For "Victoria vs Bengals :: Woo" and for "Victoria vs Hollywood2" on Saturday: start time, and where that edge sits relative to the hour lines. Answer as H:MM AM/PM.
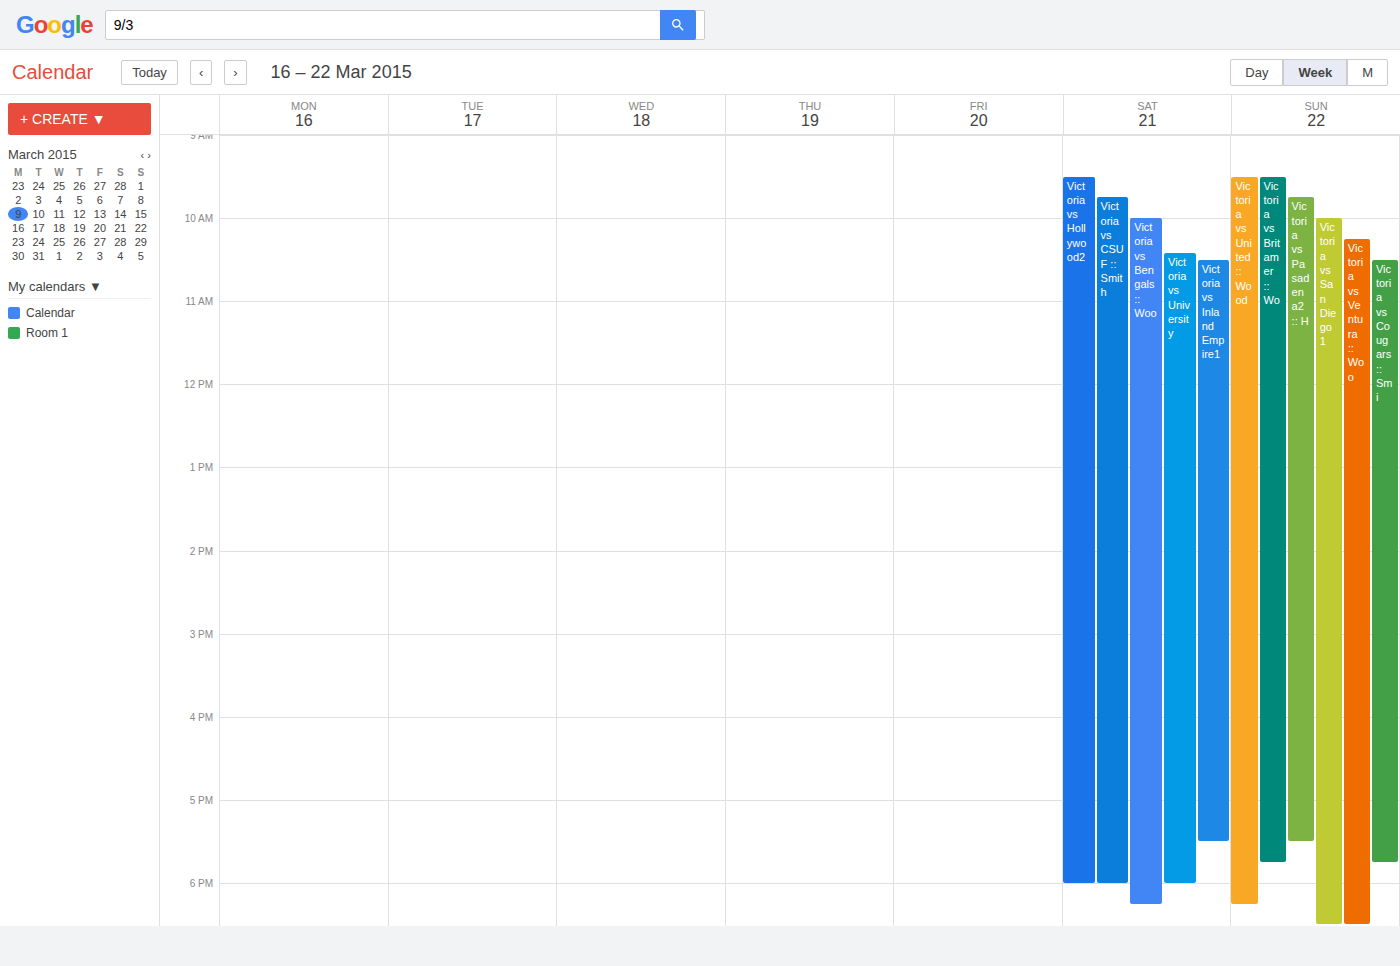
"Victoria vs Bengals :: Woo": 10:00 AM, exactly on the 10 AM line. "Victoria vs Hollywood2": 9:30 AM, halfway between the 9 AM and 10 AM lines.